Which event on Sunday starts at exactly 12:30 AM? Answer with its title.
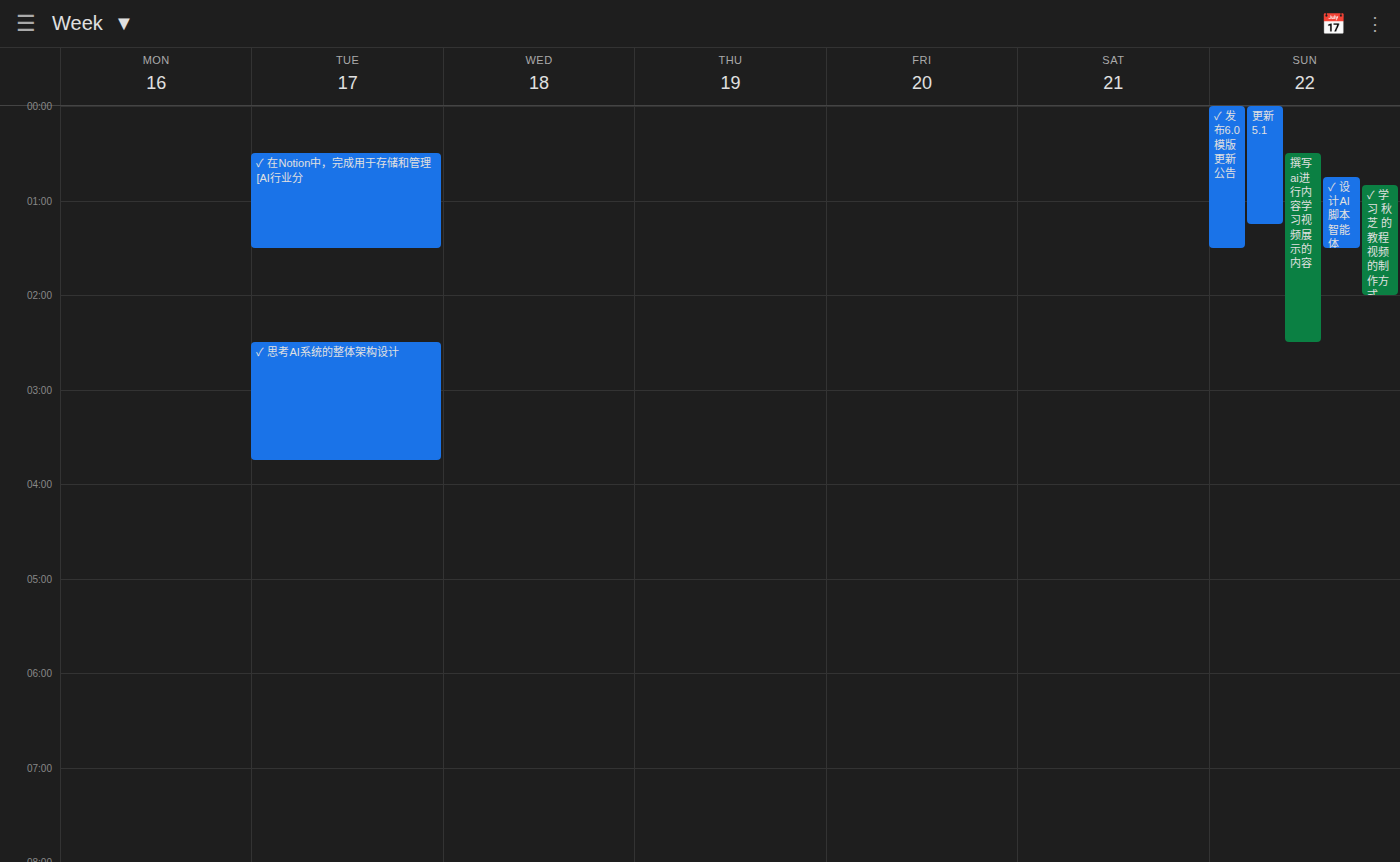
"撰写ai进行内容学习视频展示的内容"